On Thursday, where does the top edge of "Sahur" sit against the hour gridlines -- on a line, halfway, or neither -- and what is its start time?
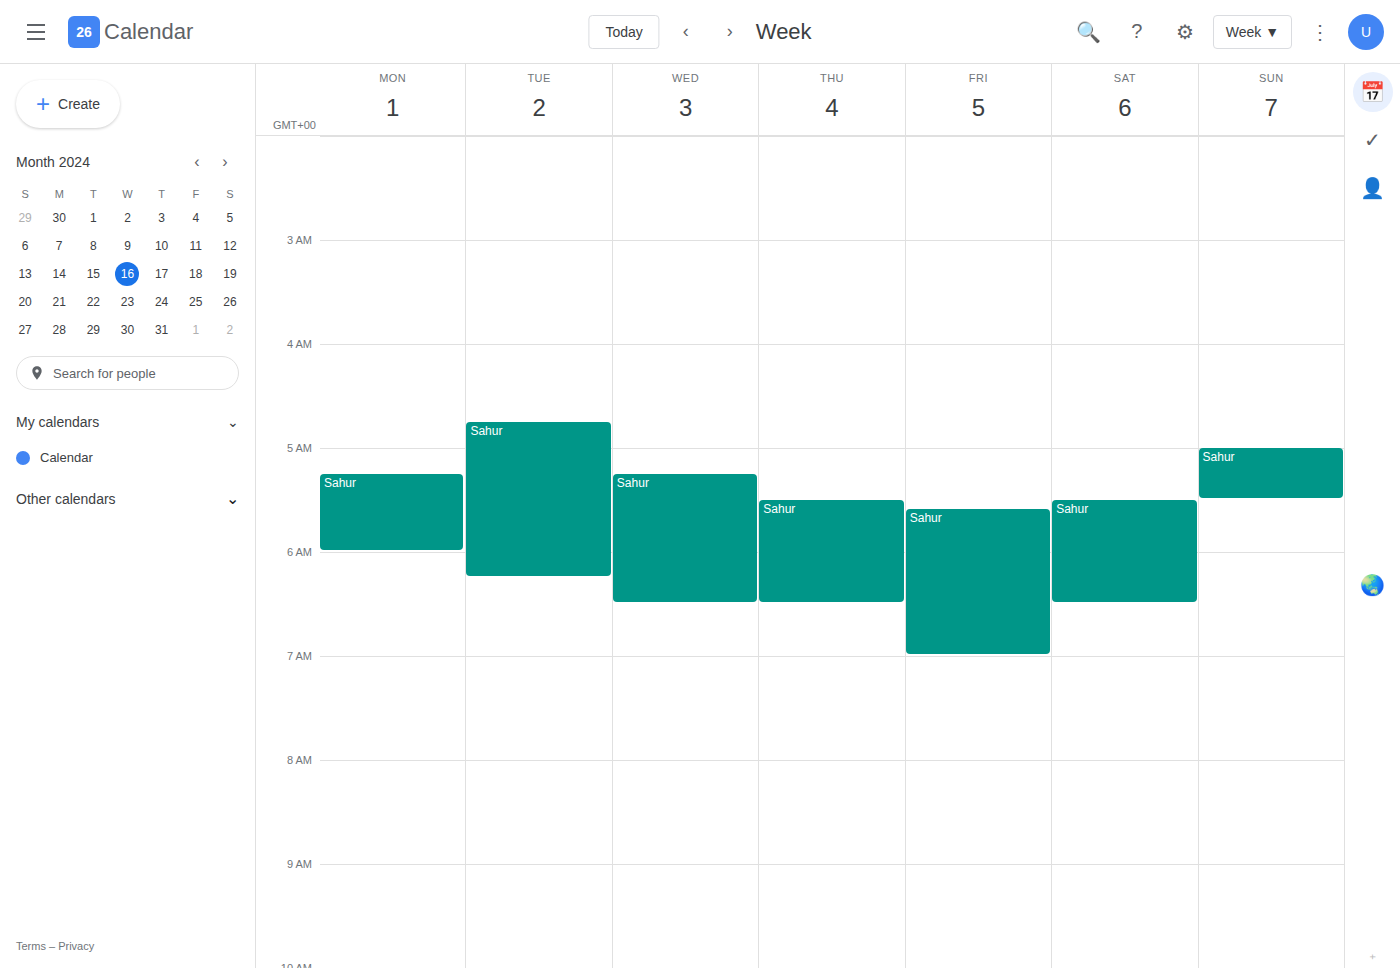
5:30 AM -- halfway between the 5 AM and 6 AM lines.